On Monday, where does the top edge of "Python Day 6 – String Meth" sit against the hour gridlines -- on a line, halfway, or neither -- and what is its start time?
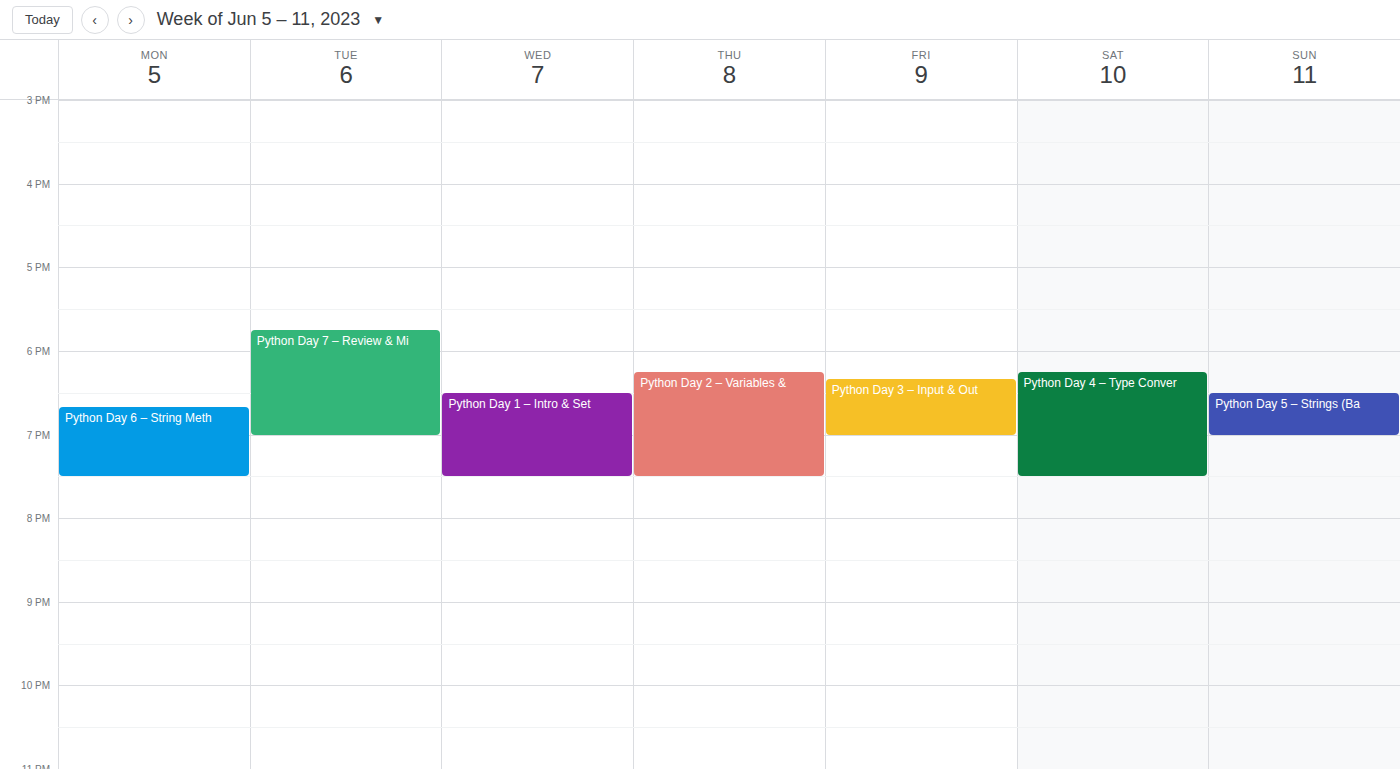
6:40 PM -- neither: 40 minutes below the 6 PM line and 20 minutes above the 7 PM line.